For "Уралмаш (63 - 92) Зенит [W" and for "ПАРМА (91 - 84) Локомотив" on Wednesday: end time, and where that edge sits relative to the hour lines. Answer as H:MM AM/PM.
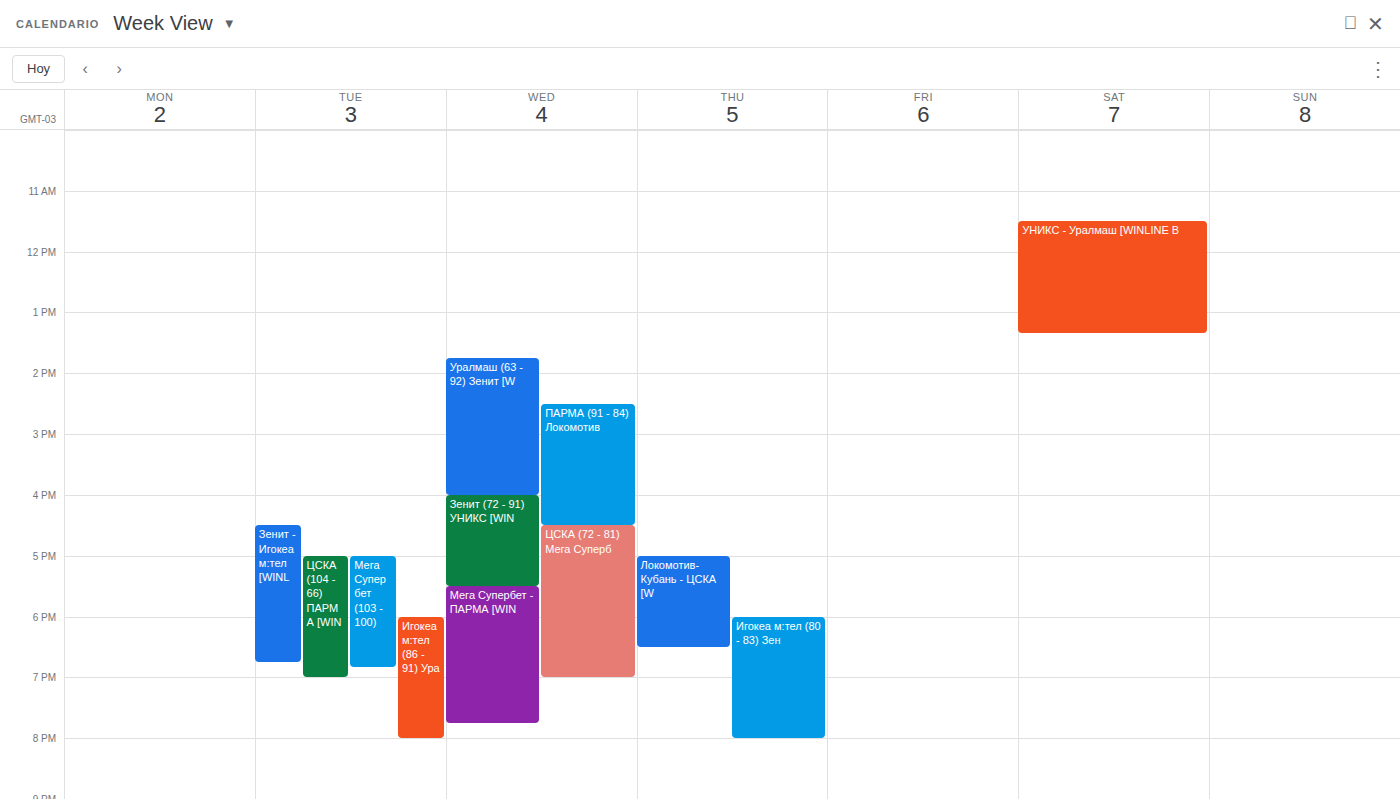
"Уралмаш (63 - 92) Зенит [W": 4:00 PM, exactly on the 4 PM line. "ПАРМА (91 - 84) Локомотив": 4:30 PM, halfway between the 4 PM and 5 PM lines.